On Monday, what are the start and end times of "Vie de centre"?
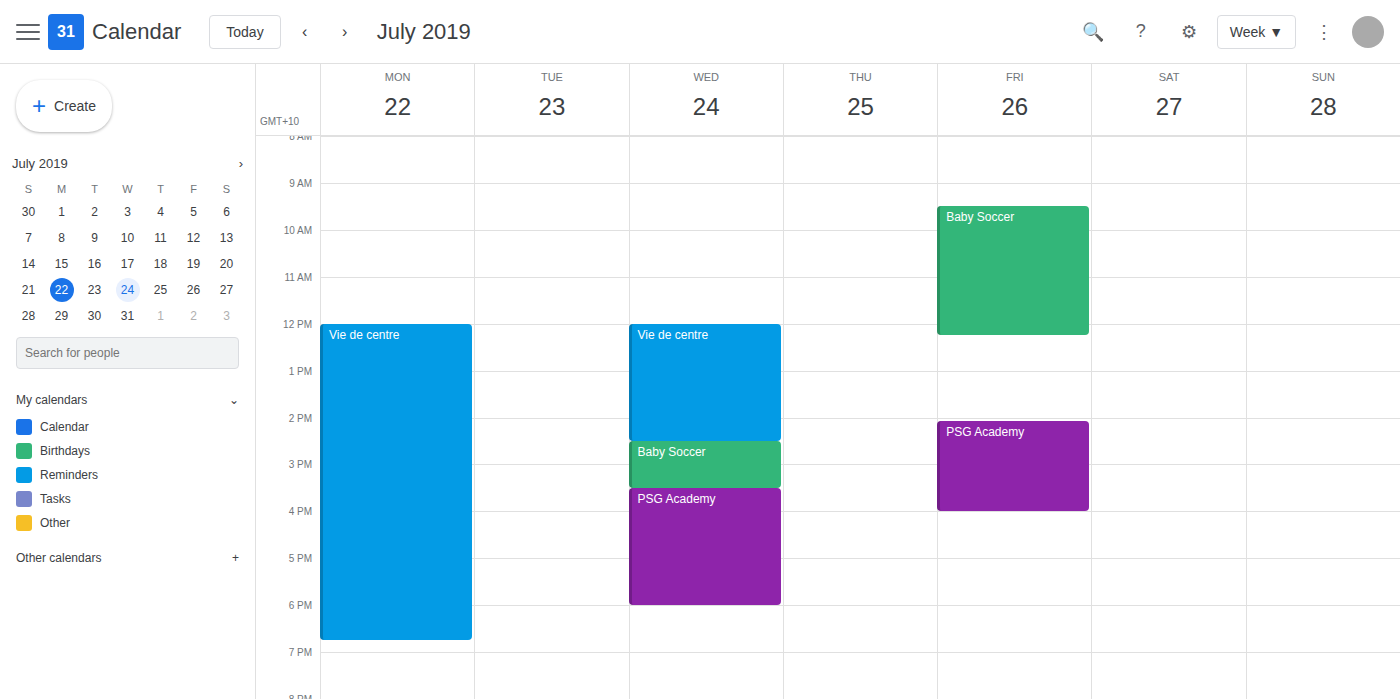
12:00 PM to 6:45 PM